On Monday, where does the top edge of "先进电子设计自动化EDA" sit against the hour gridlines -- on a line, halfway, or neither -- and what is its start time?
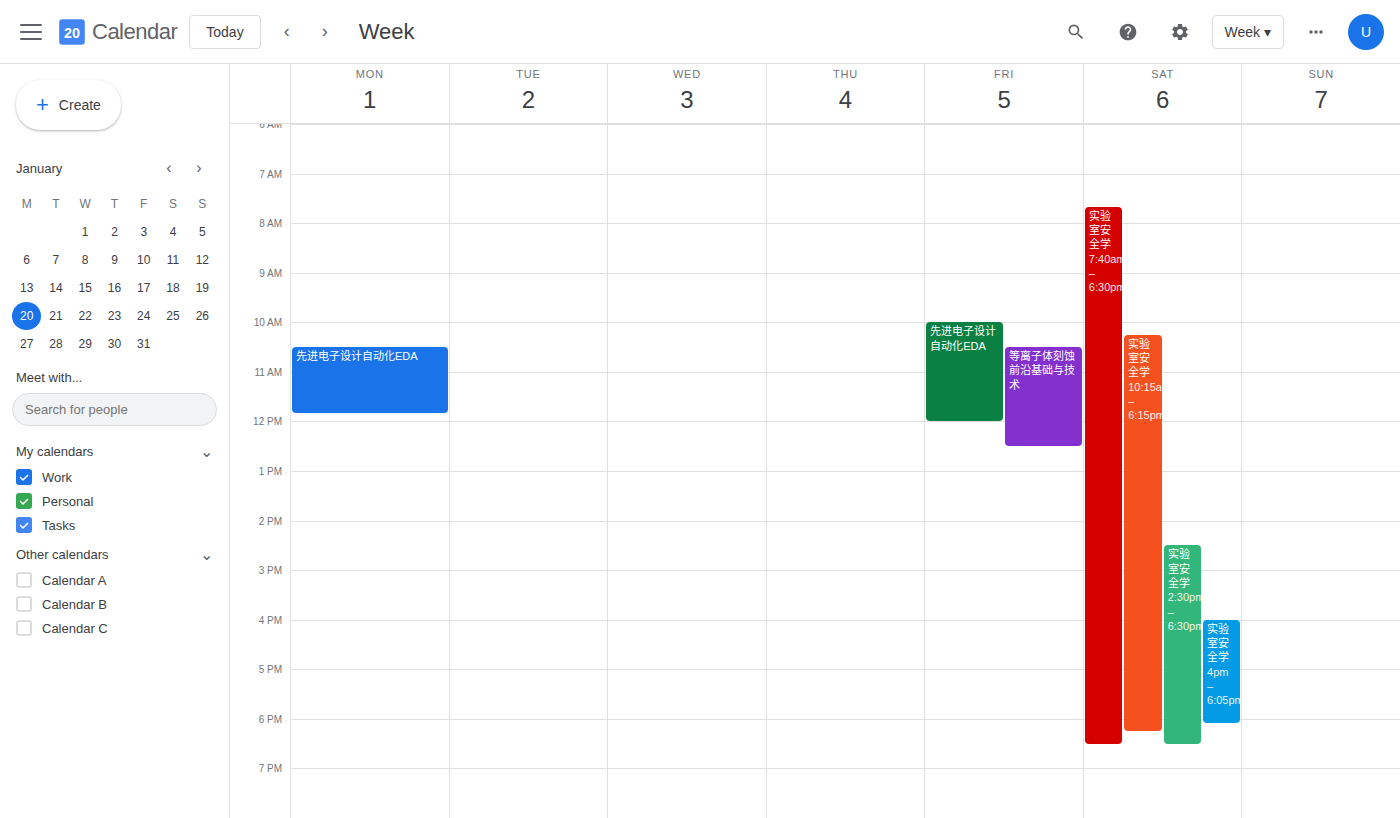
10:30 AM -- halfway between the 10 AM and 11 AM lines.